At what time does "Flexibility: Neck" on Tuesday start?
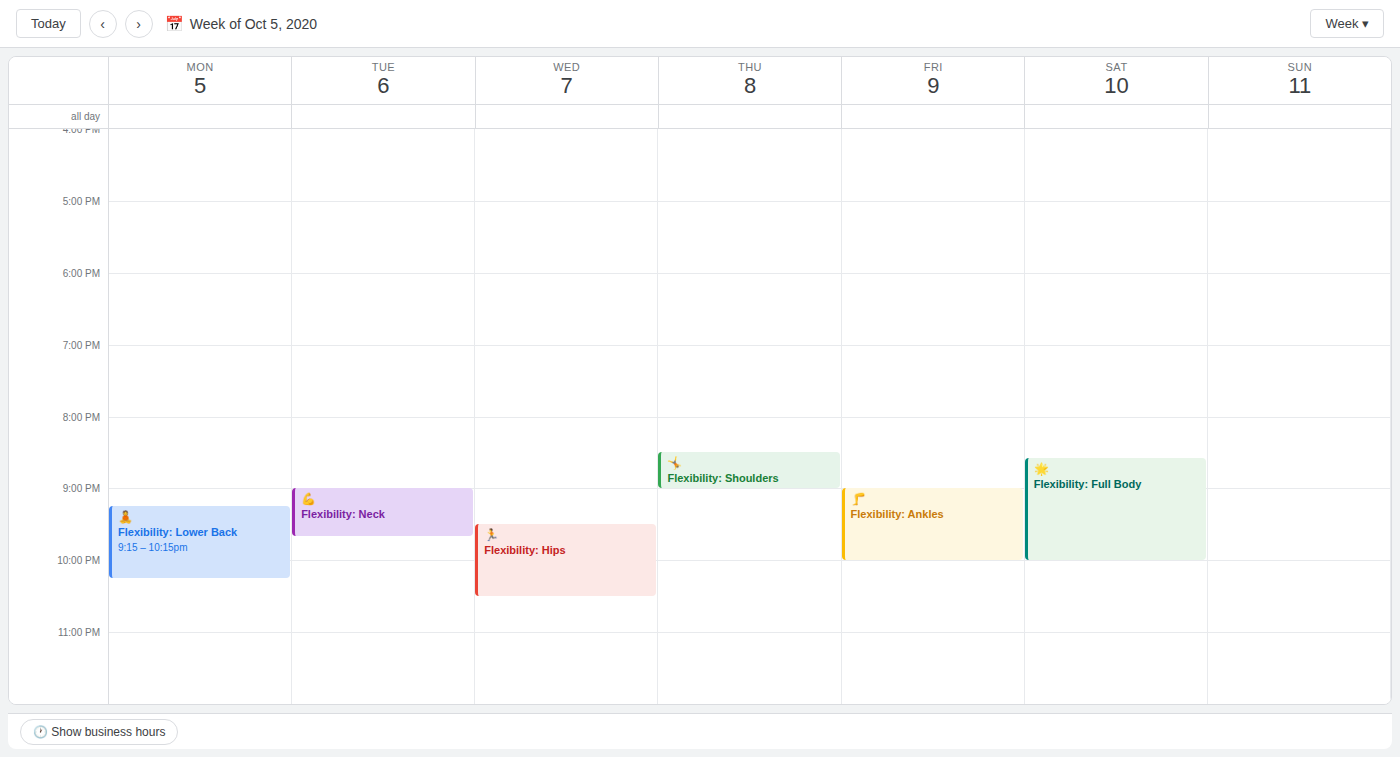
9:00 PM